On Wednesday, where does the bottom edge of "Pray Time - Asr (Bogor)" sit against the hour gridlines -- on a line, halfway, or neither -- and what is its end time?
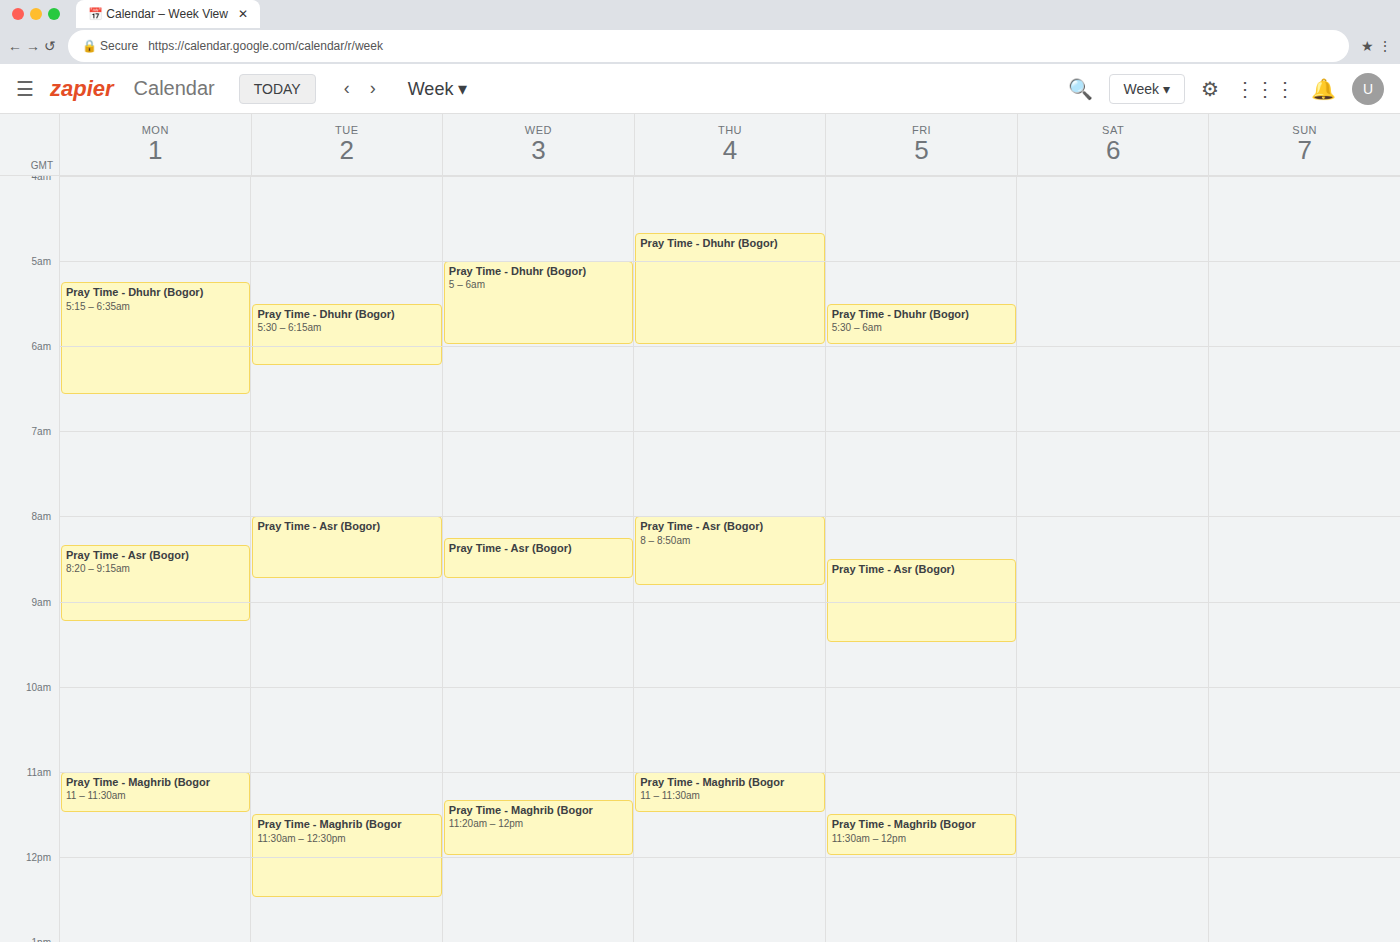
8:45 AM -- neither: three quarters of the way from the 8 AM line to the 9 AM line.